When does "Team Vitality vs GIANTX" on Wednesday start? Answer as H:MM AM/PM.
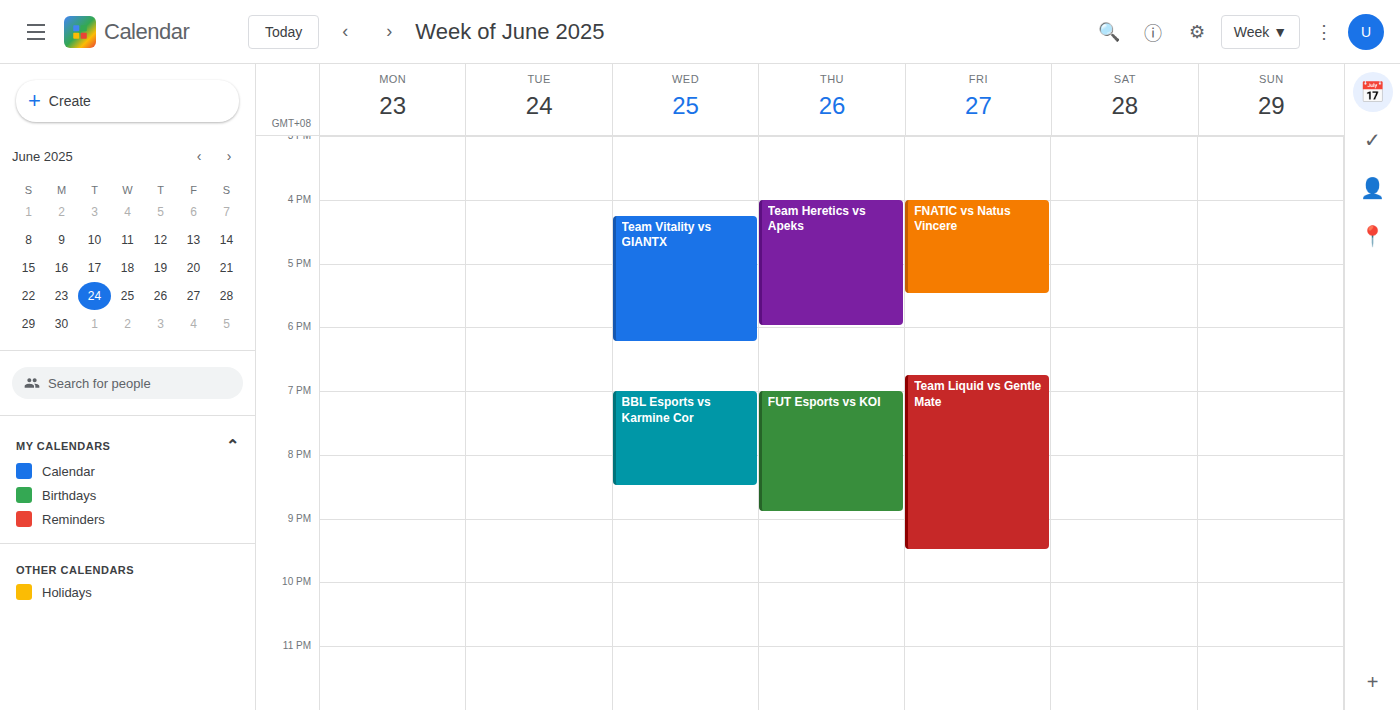
4:15 PM